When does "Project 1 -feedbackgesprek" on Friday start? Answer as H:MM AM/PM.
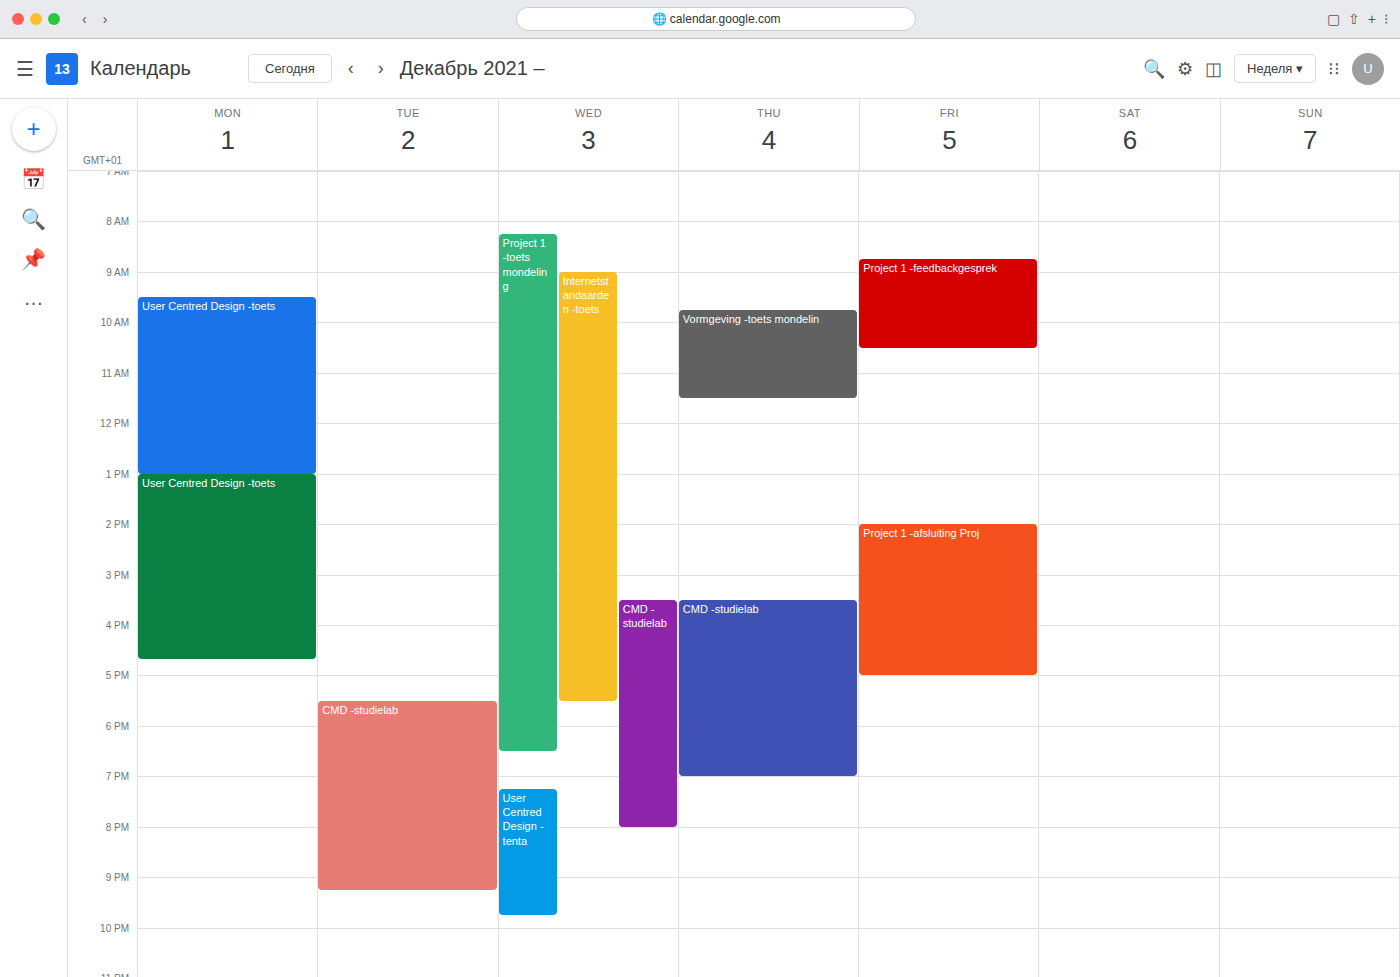
8:45 AM